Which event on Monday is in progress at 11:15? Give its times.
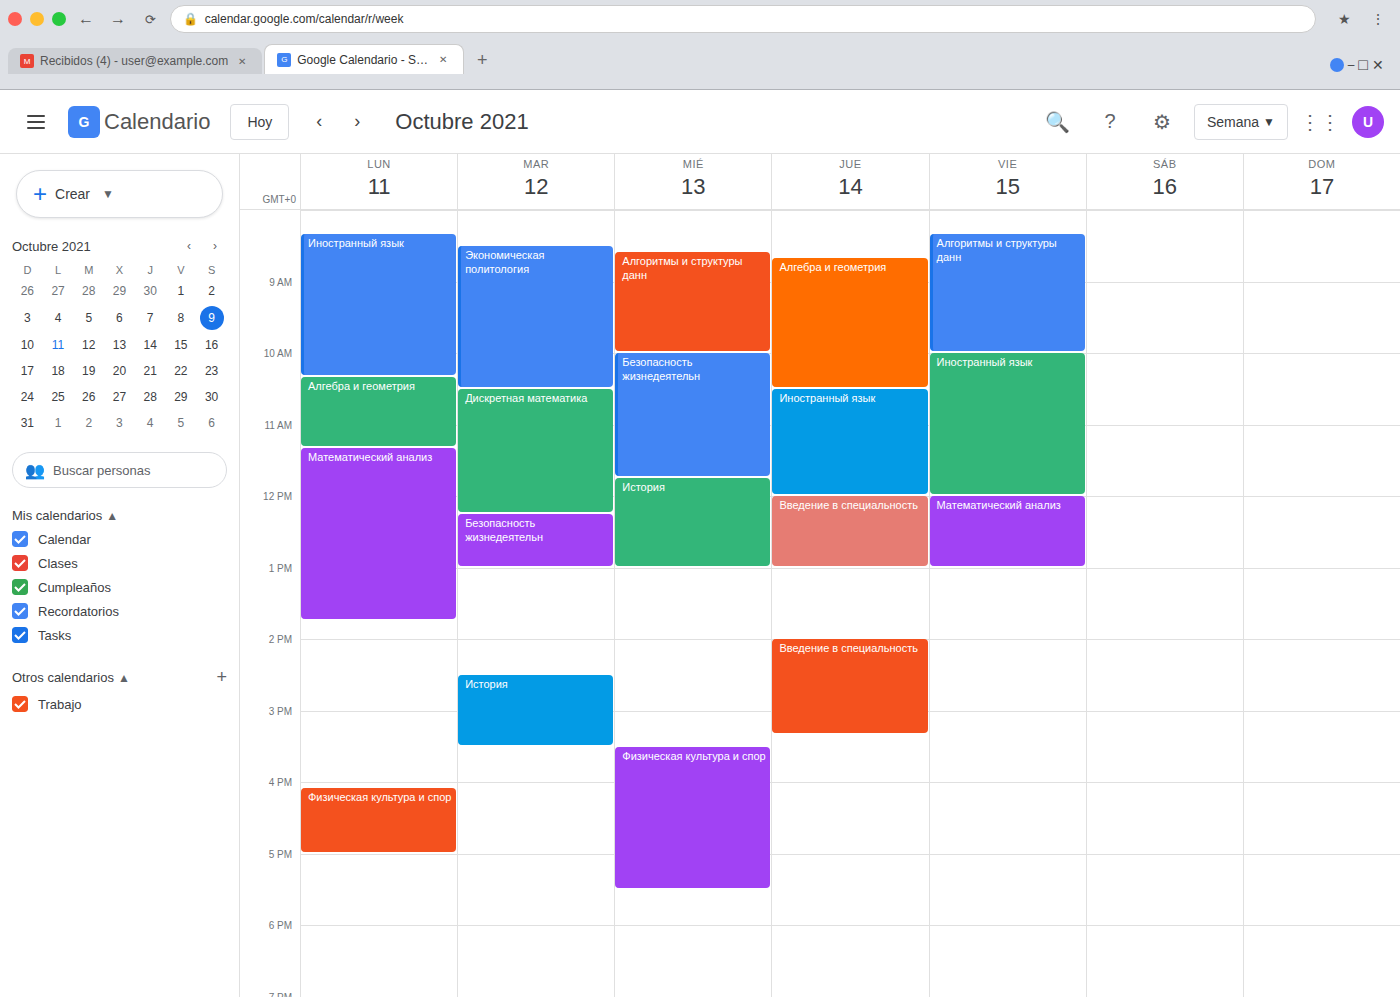
"Алгебра и геометрия", 10:20 to 11:20